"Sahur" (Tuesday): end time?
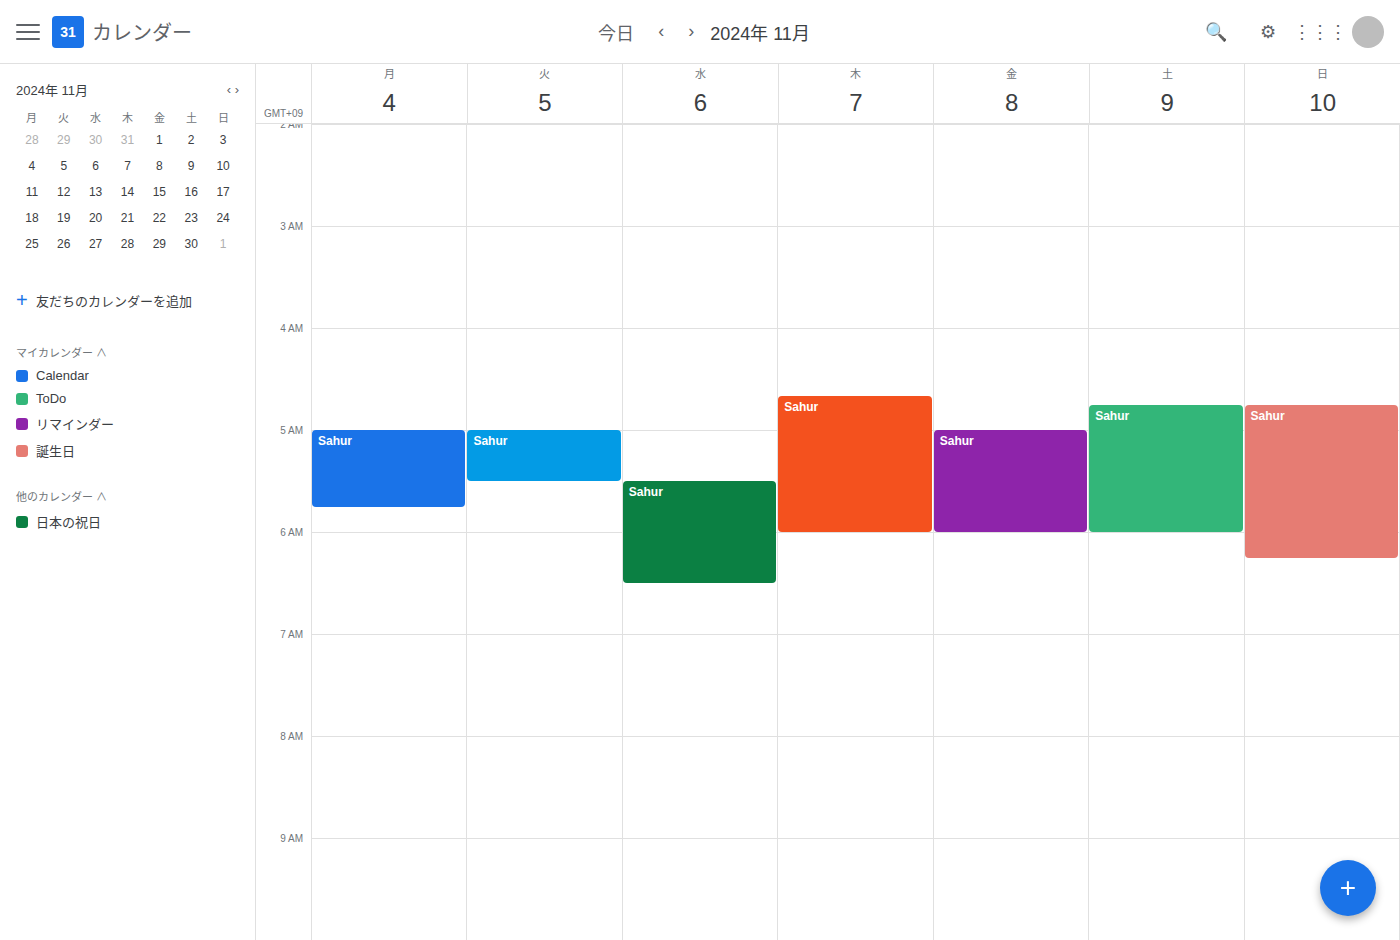
5:30 AM